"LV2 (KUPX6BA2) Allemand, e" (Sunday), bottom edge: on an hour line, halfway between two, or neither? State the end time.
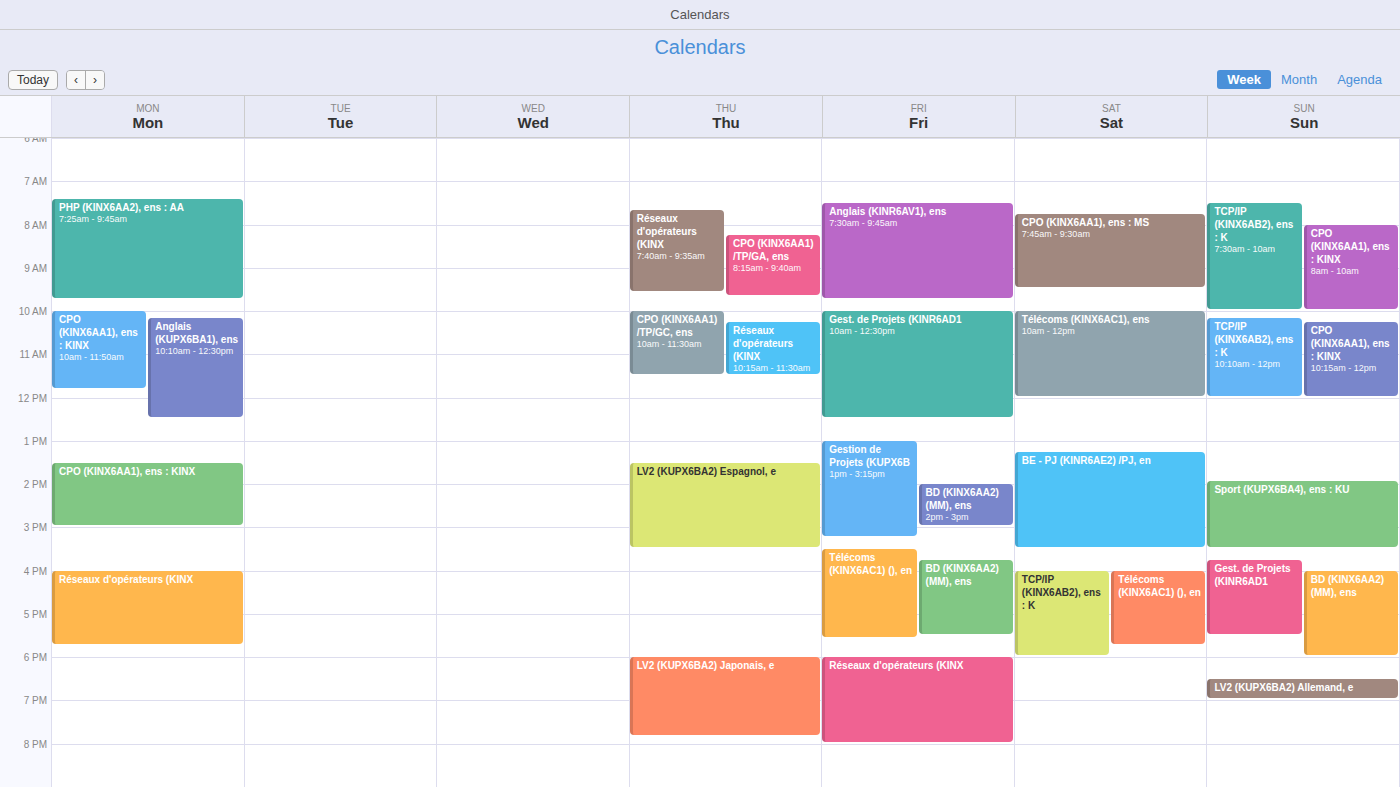
7:00 PM -- exactly on the 7 PM line.